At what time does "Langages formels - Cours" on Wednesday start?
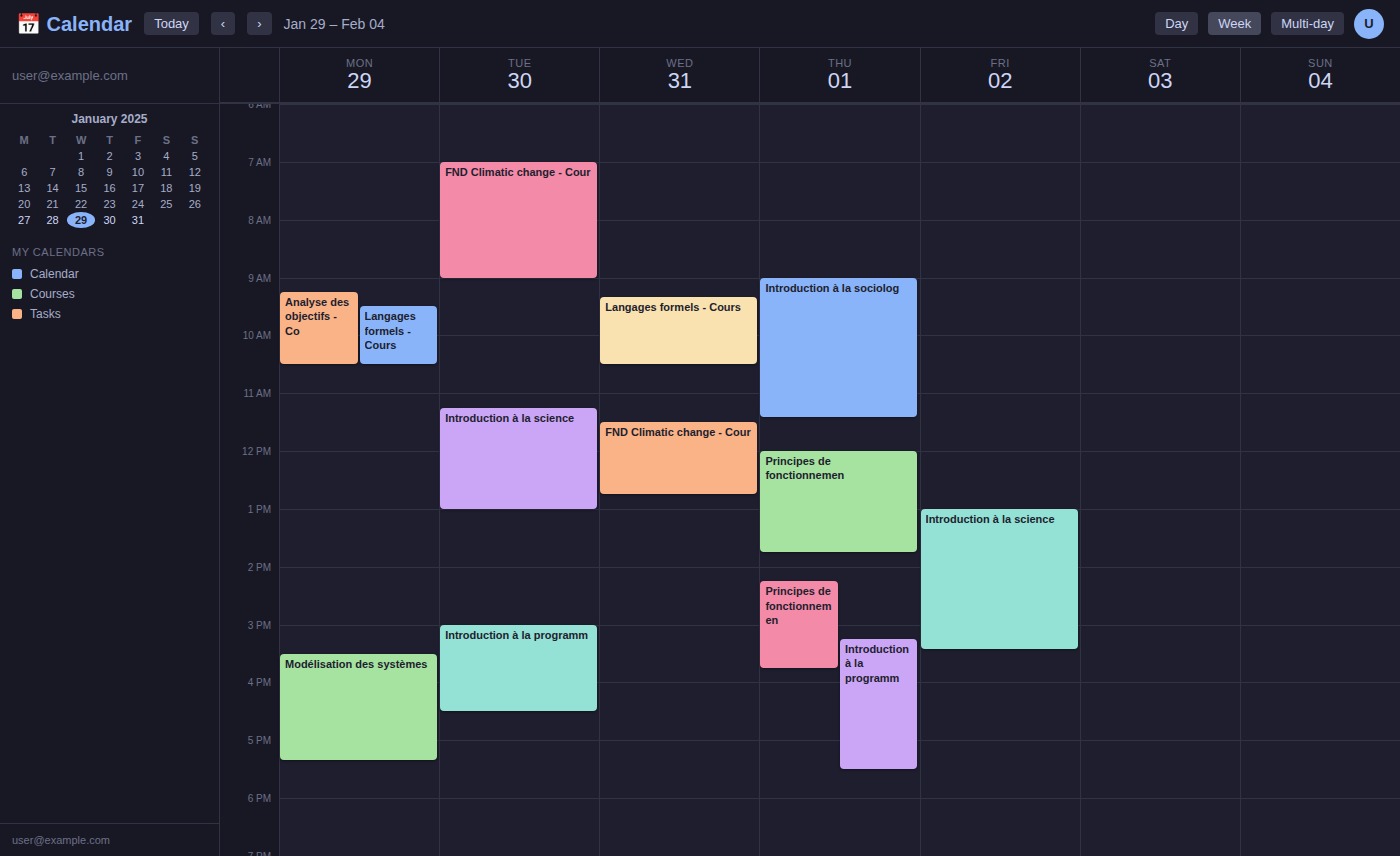
9:20 AM